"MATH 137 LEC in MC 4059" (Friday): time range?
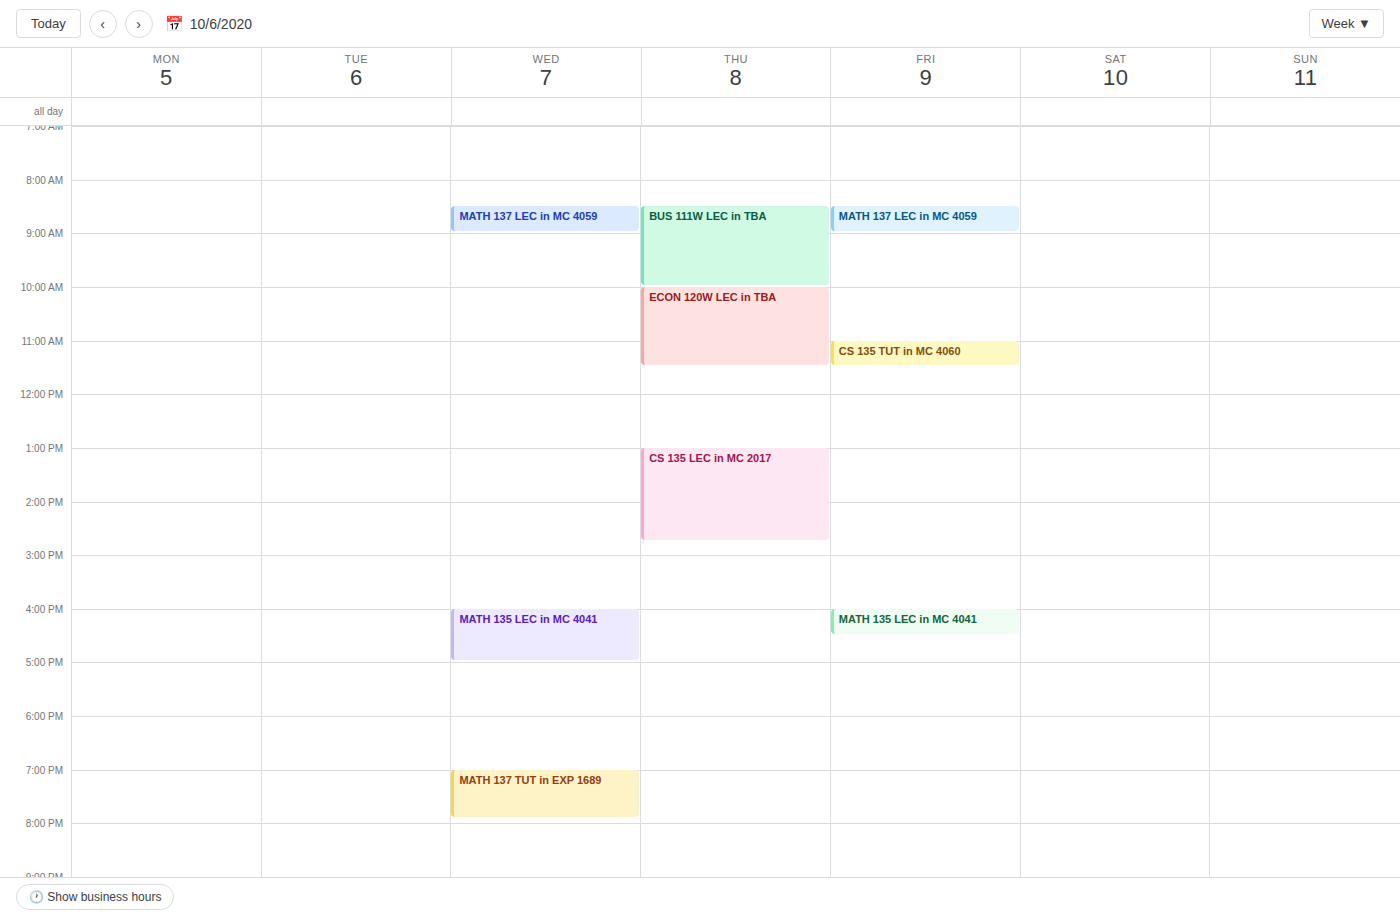
8:30 AM to 9:00 AM